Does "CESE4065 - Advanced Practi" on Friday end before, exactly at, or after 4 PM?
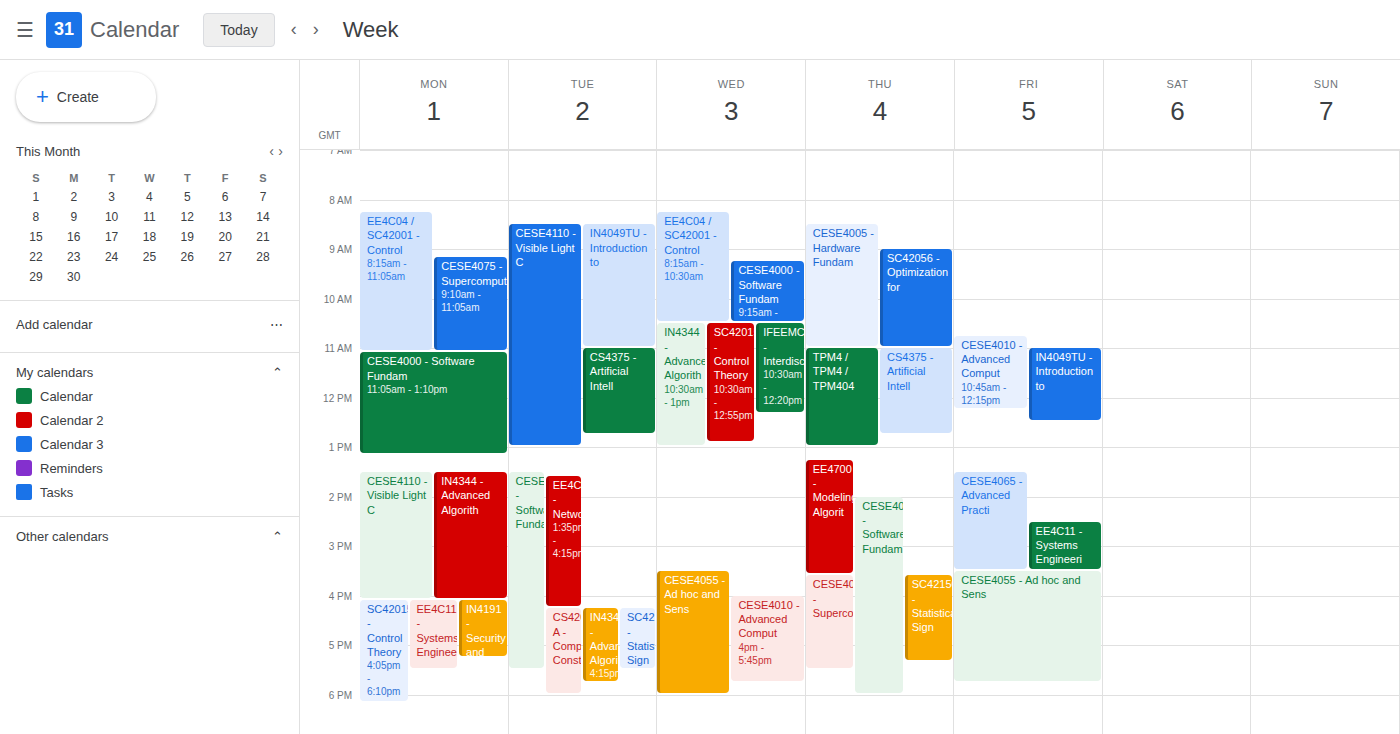
3:30 PM -- before 4 PM, 30 minutes above the 4 PM line.